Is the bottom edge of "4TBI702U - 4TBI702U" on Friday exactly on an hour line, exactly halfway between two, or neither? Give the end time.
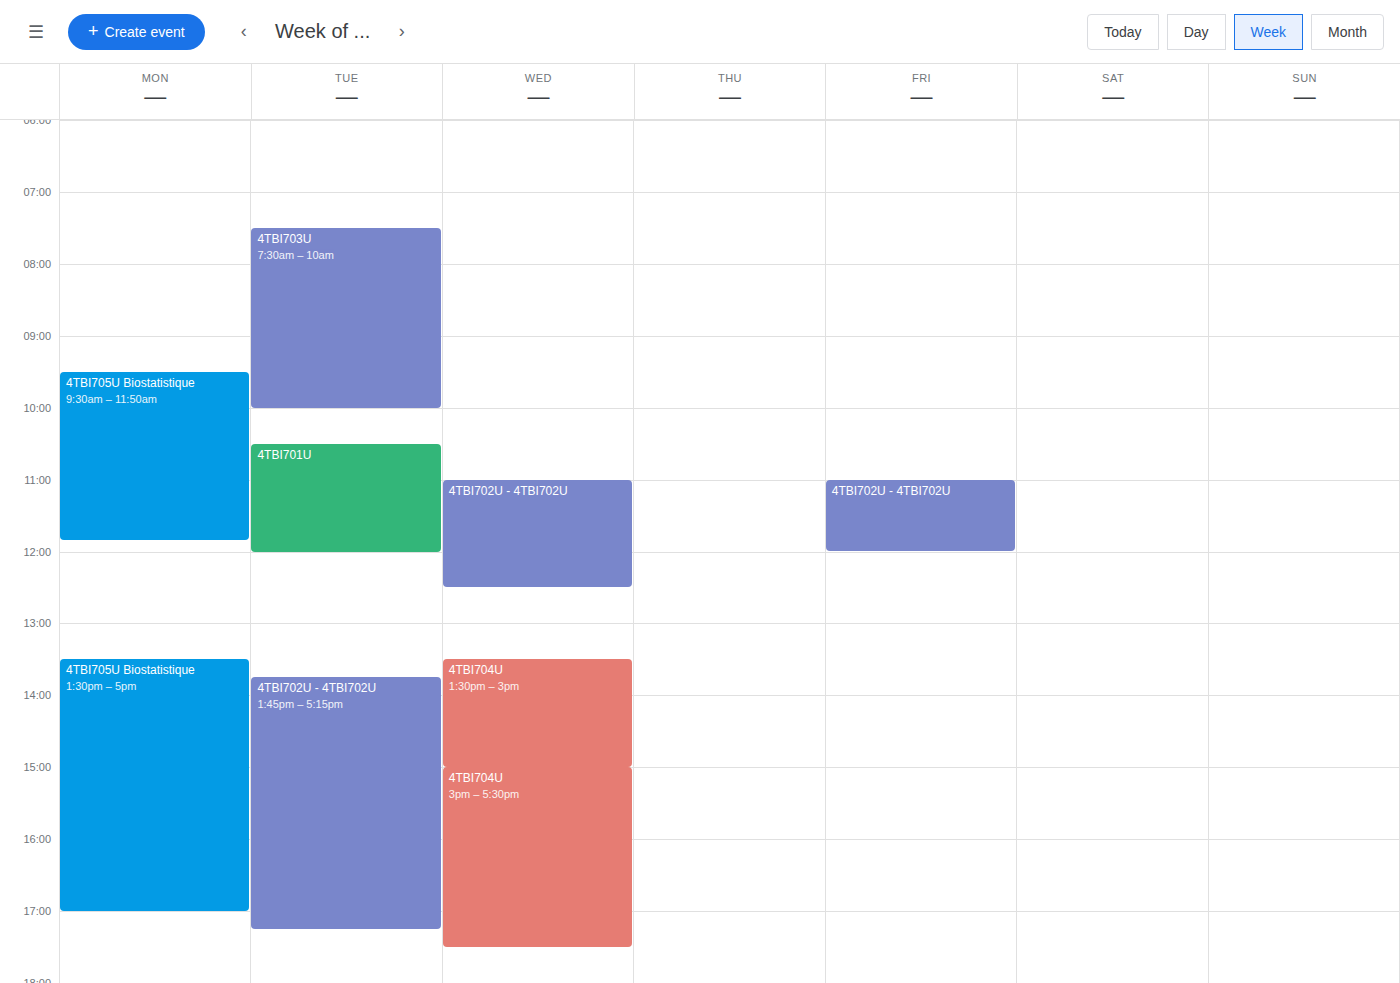
12:00 PM -- exactly on the 12 PM line.